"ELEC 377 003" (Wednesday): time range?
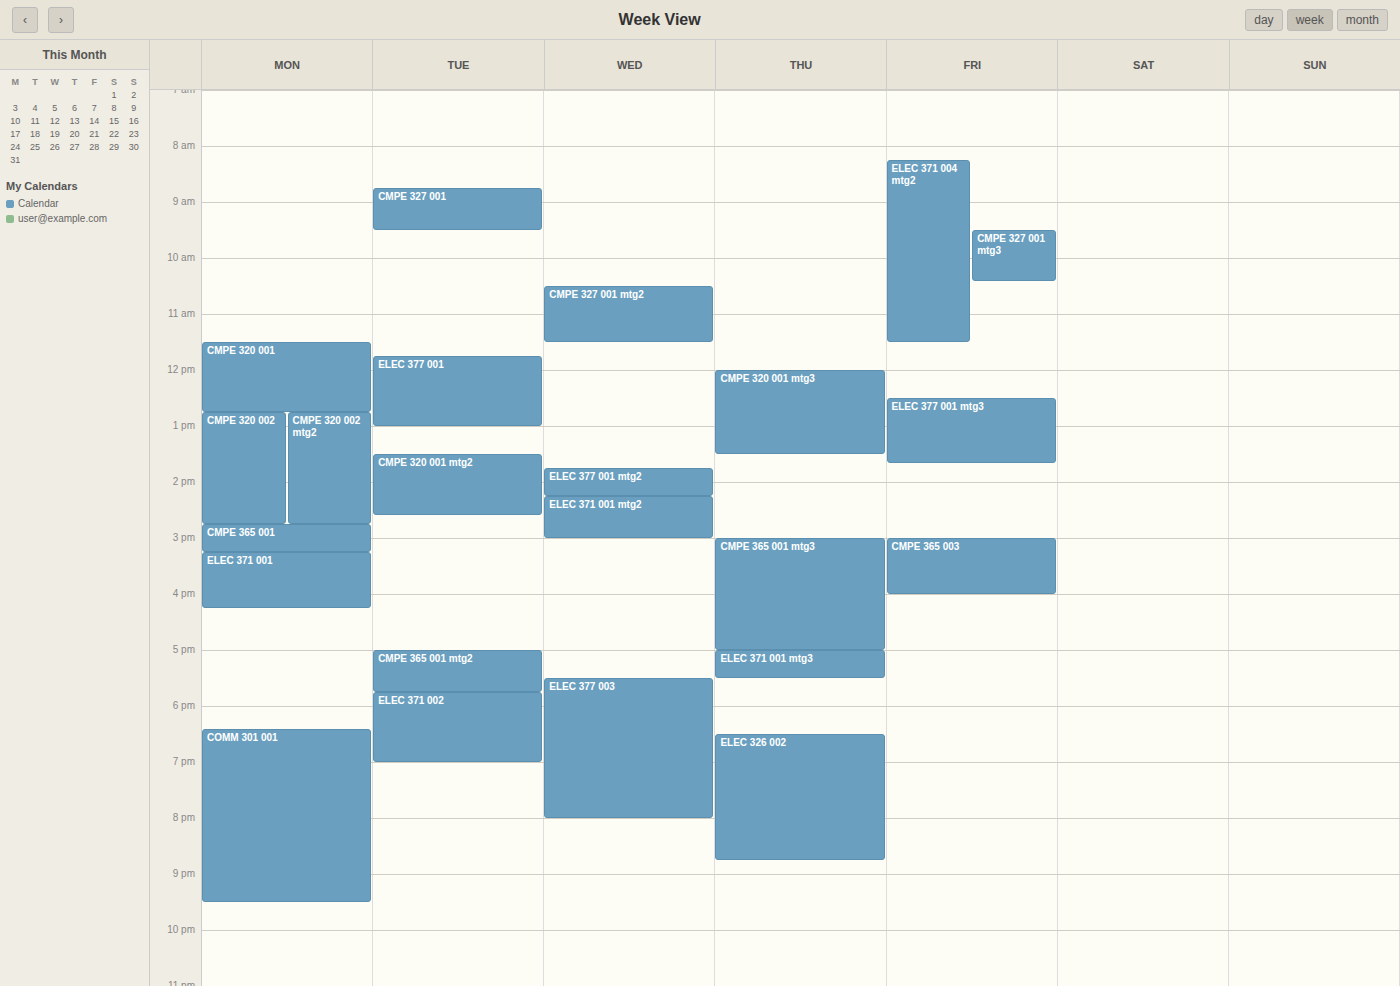
5:30 PM to 8:00 PM